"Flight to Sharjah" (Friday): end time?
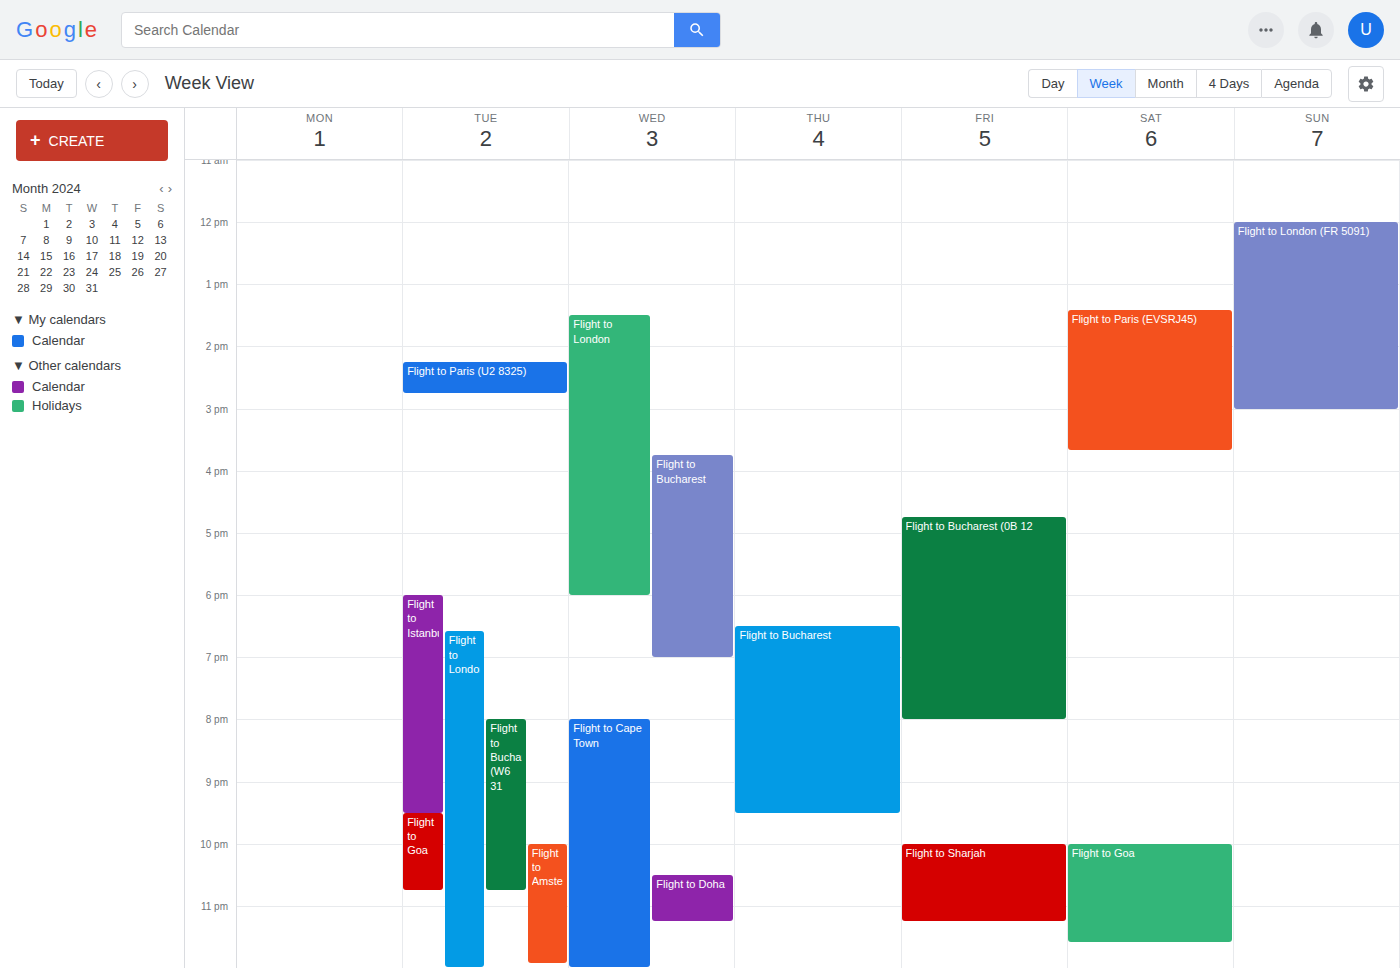
11:15 PM